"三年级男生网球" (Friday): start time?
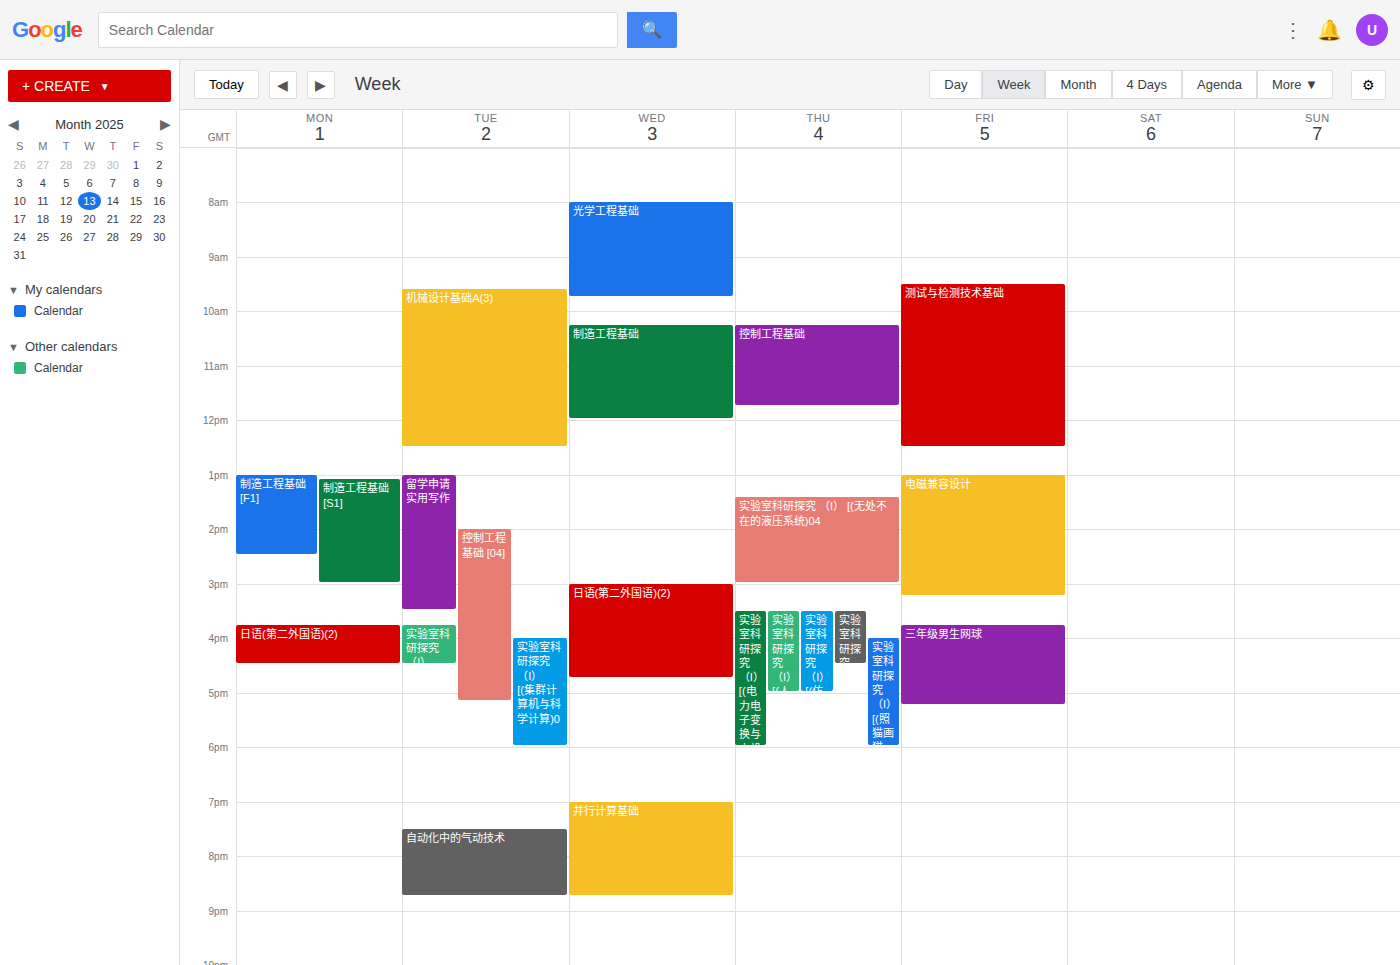
3:45 PM